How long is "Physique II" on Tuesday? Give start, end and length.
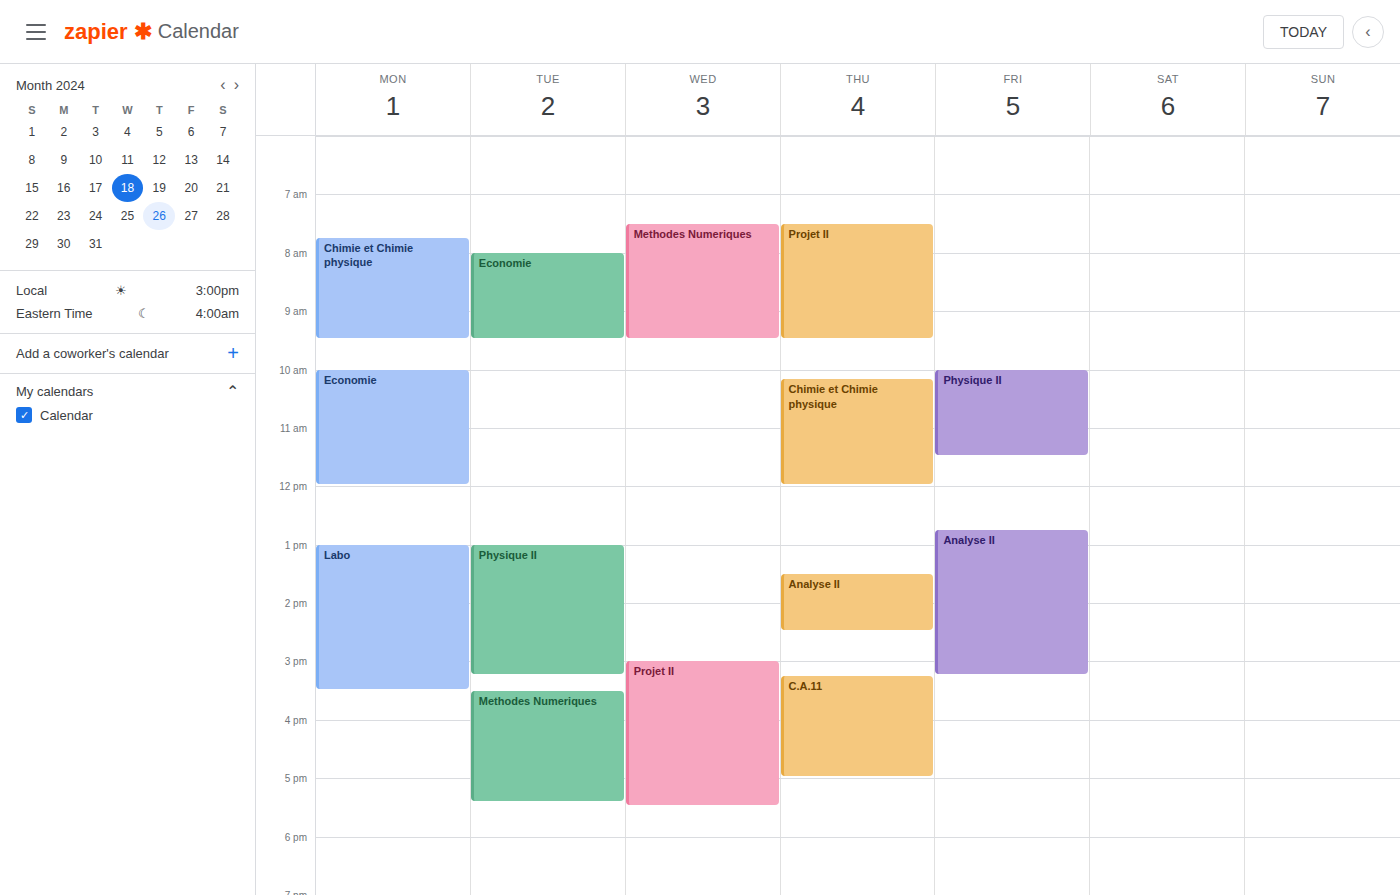
1:00 PM to 3:15 PM, 2 hours 15 minutes